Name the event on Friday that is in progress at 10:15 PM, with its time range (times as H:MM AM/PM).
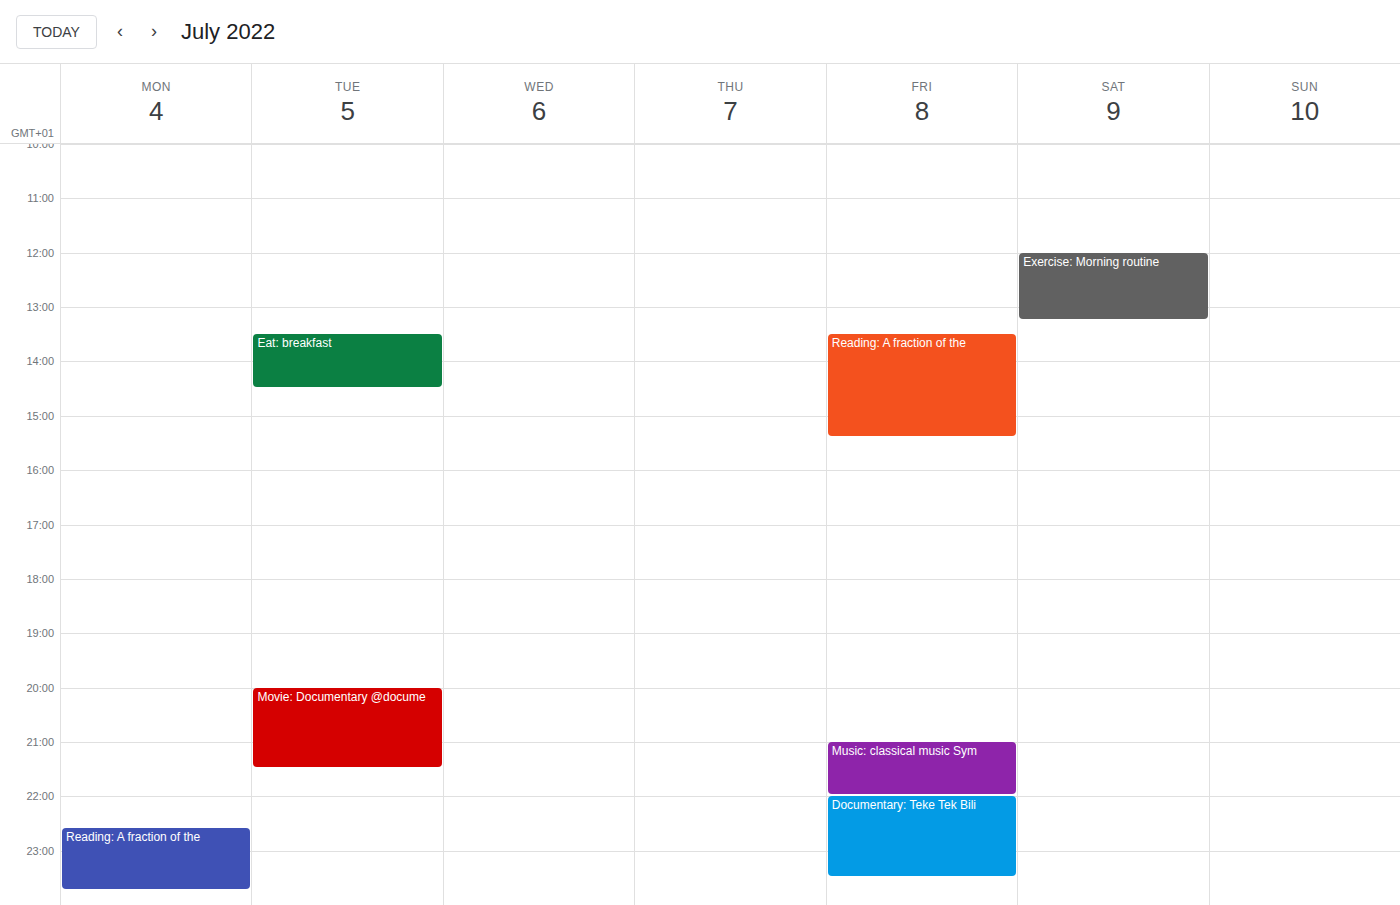
"Documentary: Teke Tek Bili", 10:00 PM to 11:30 PM